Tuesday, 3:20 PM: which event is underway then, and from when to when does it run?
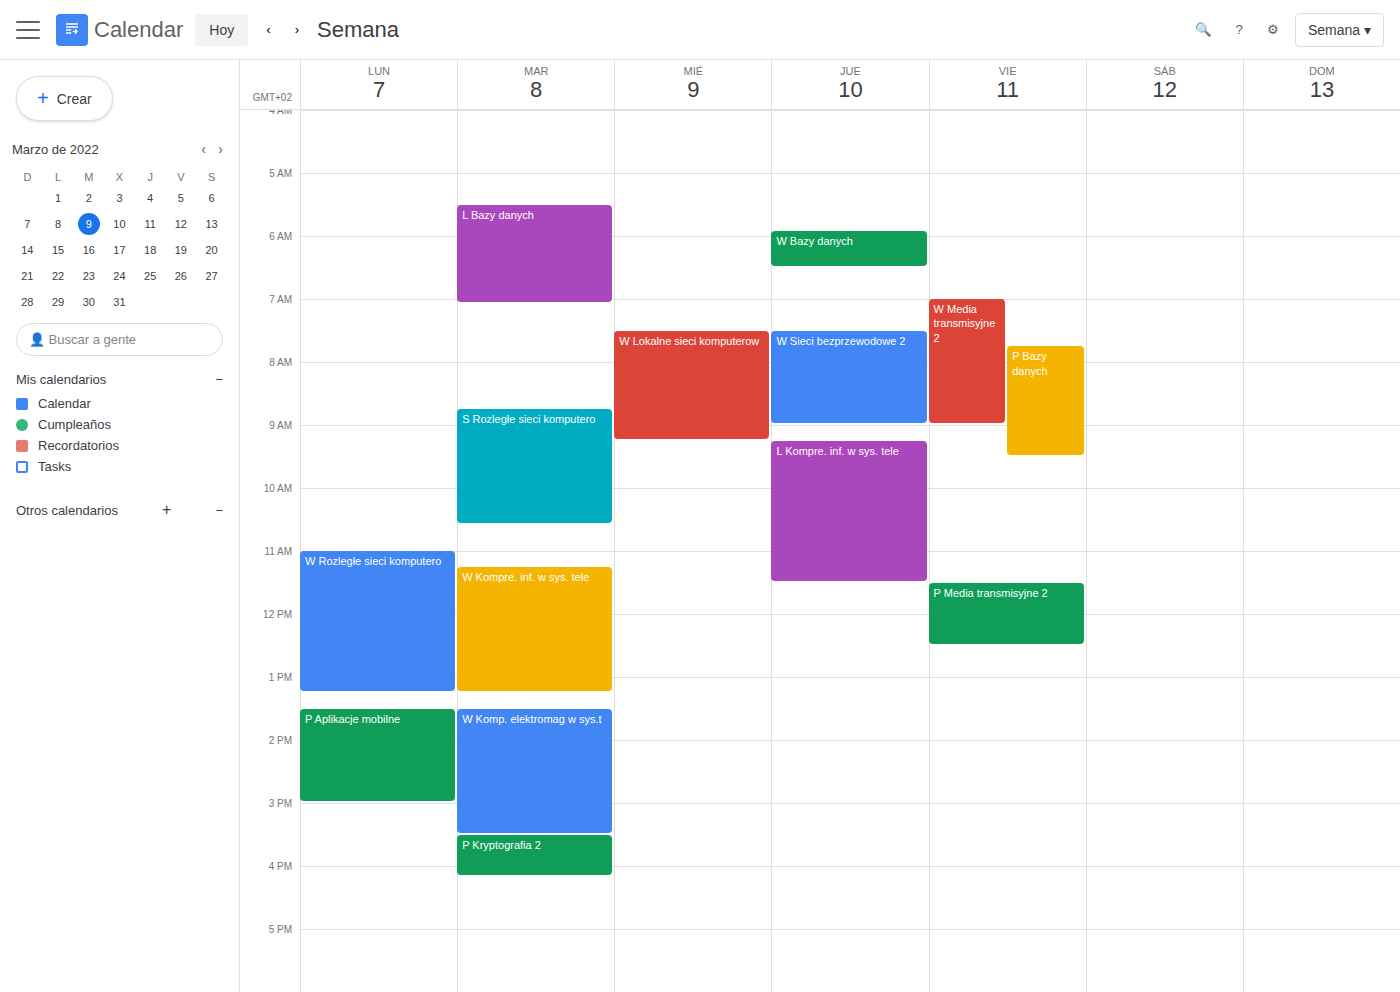
"W Komp. elektromag w sys.t", 1:30 PM to 3:30 PM